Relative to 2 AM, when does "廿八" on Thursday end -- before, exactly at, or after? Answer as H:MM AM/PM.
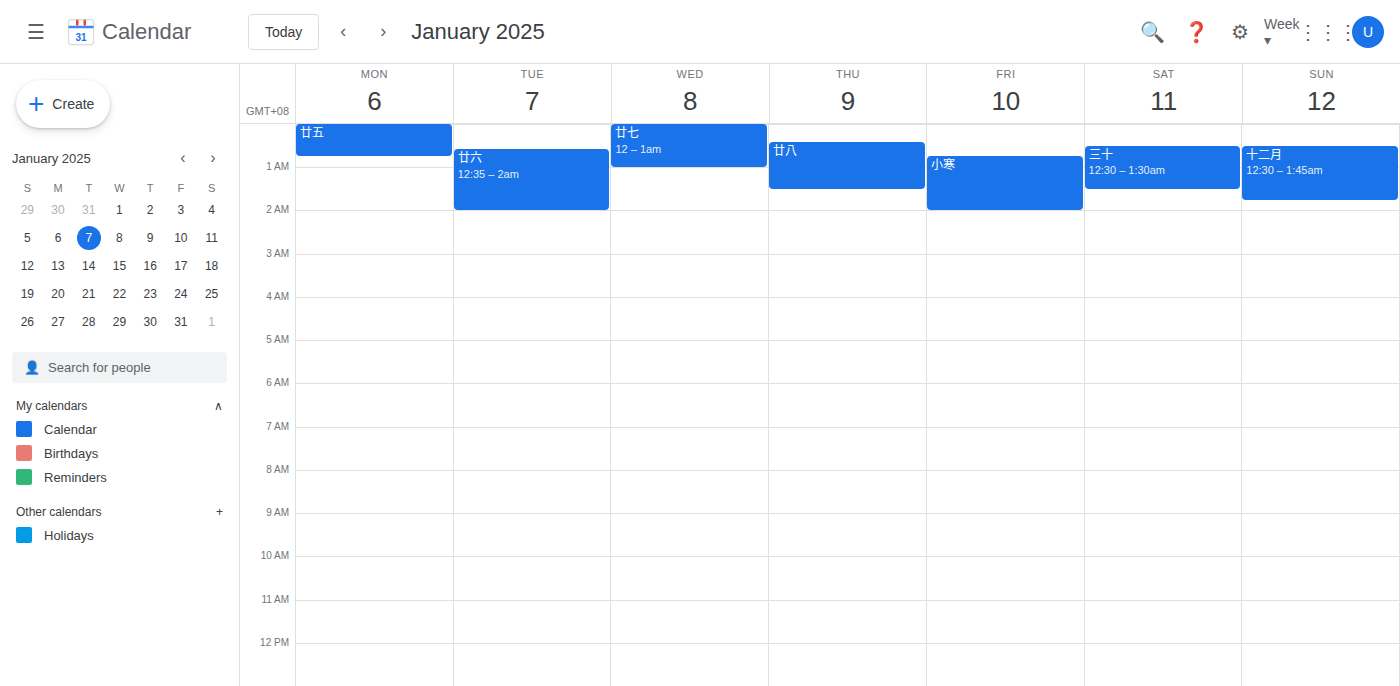
1:30 AM -- before 2 AM, 30 minutes above the 2 AM line.